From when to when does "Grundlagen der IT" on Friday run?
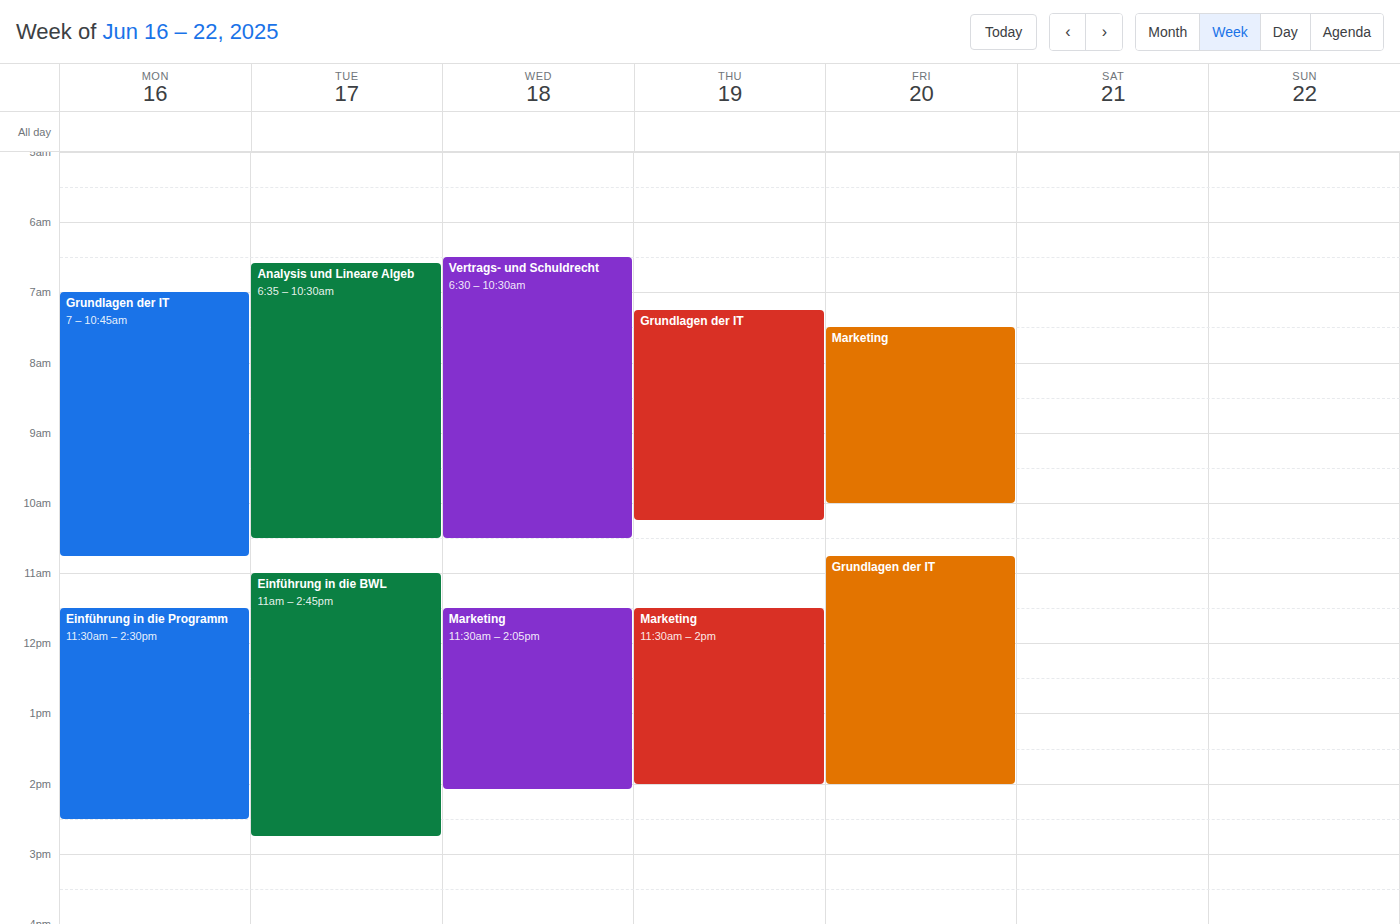
10:45 AM to 2:00 PM